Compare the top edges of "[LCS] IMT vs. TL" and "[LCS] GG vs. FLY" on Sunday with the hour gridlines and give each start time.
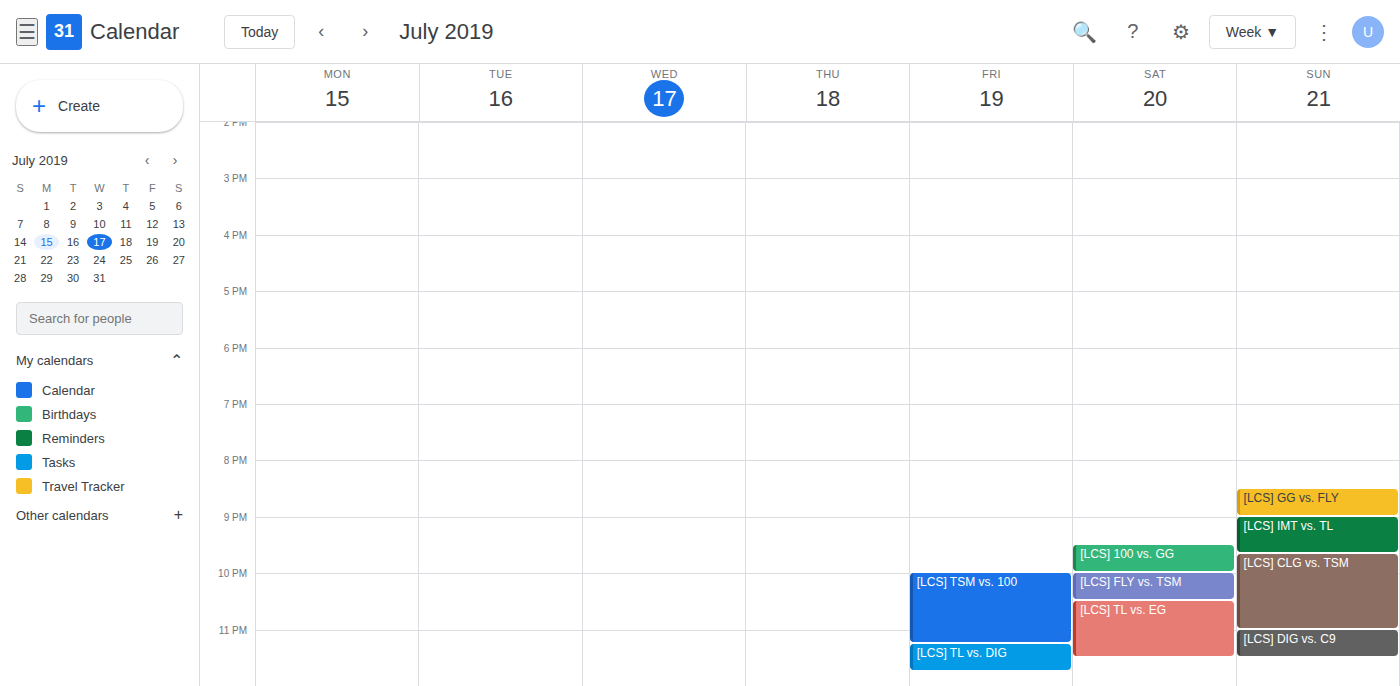
"[LCS] IMT vs. TL": 9:00 PM, exactly on the 9 PM line. "[LCS] GG vs. FLY": 8:30 PM, halfway between the 8 PM and 9 PM lines.